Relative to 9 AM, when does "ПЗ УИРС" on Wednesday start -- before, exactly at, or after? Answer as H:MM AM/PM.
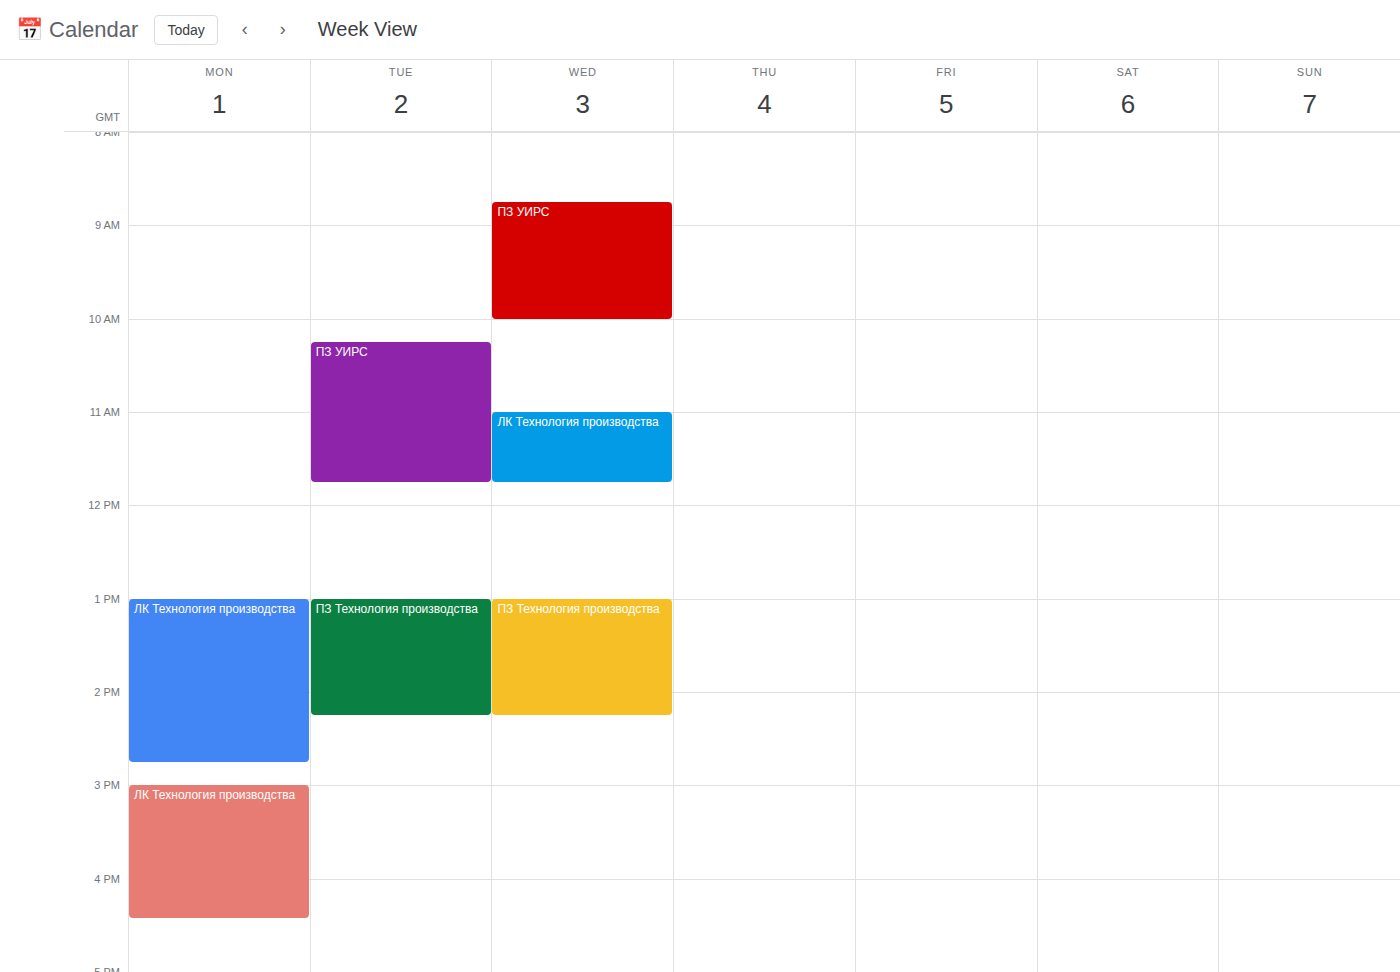
8:45 AM -- before 9 AM, 15 minutes above the 9 AM line.